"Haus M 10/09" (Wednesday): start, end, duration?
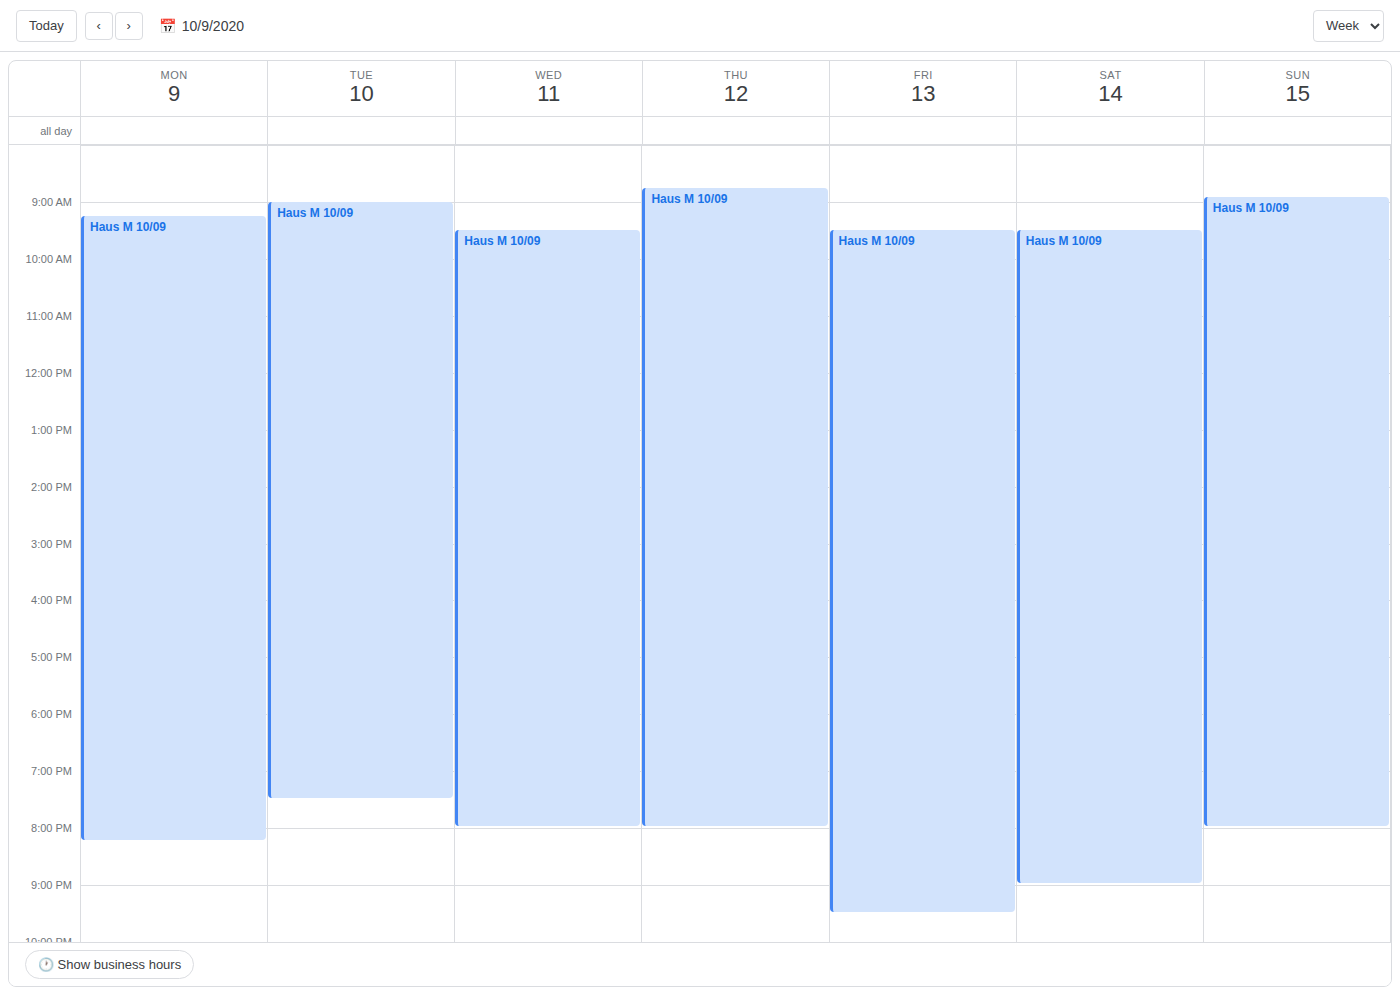
09:30 to 20:00, 10 hours 30 minutes